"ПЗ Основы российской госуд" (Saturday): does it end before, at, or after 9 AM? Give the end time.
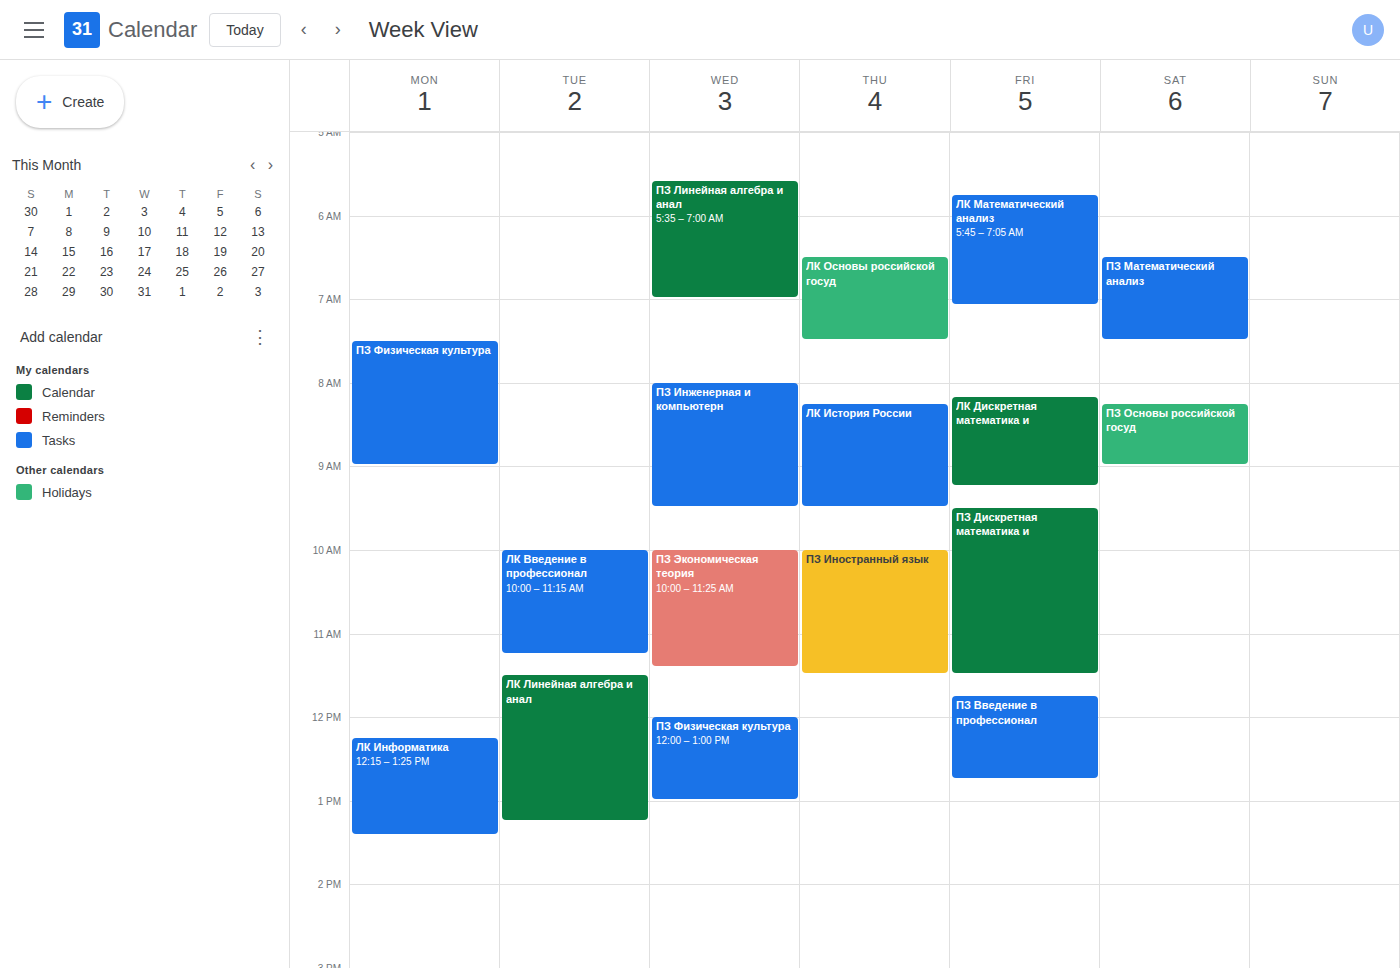
9:00 AM -- exactly at 9 AM, on the 9 AM line.